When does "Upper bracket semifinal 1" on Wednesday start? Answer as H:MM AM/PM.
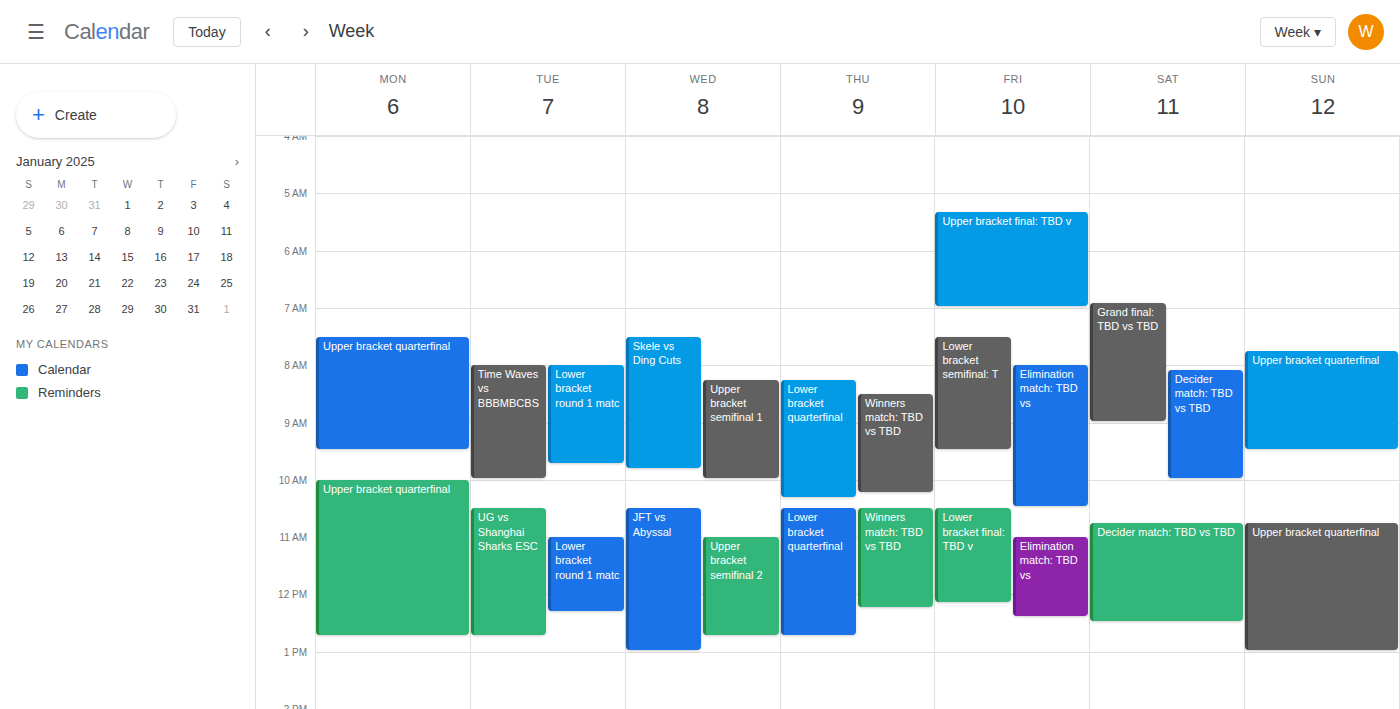
8:15 AM